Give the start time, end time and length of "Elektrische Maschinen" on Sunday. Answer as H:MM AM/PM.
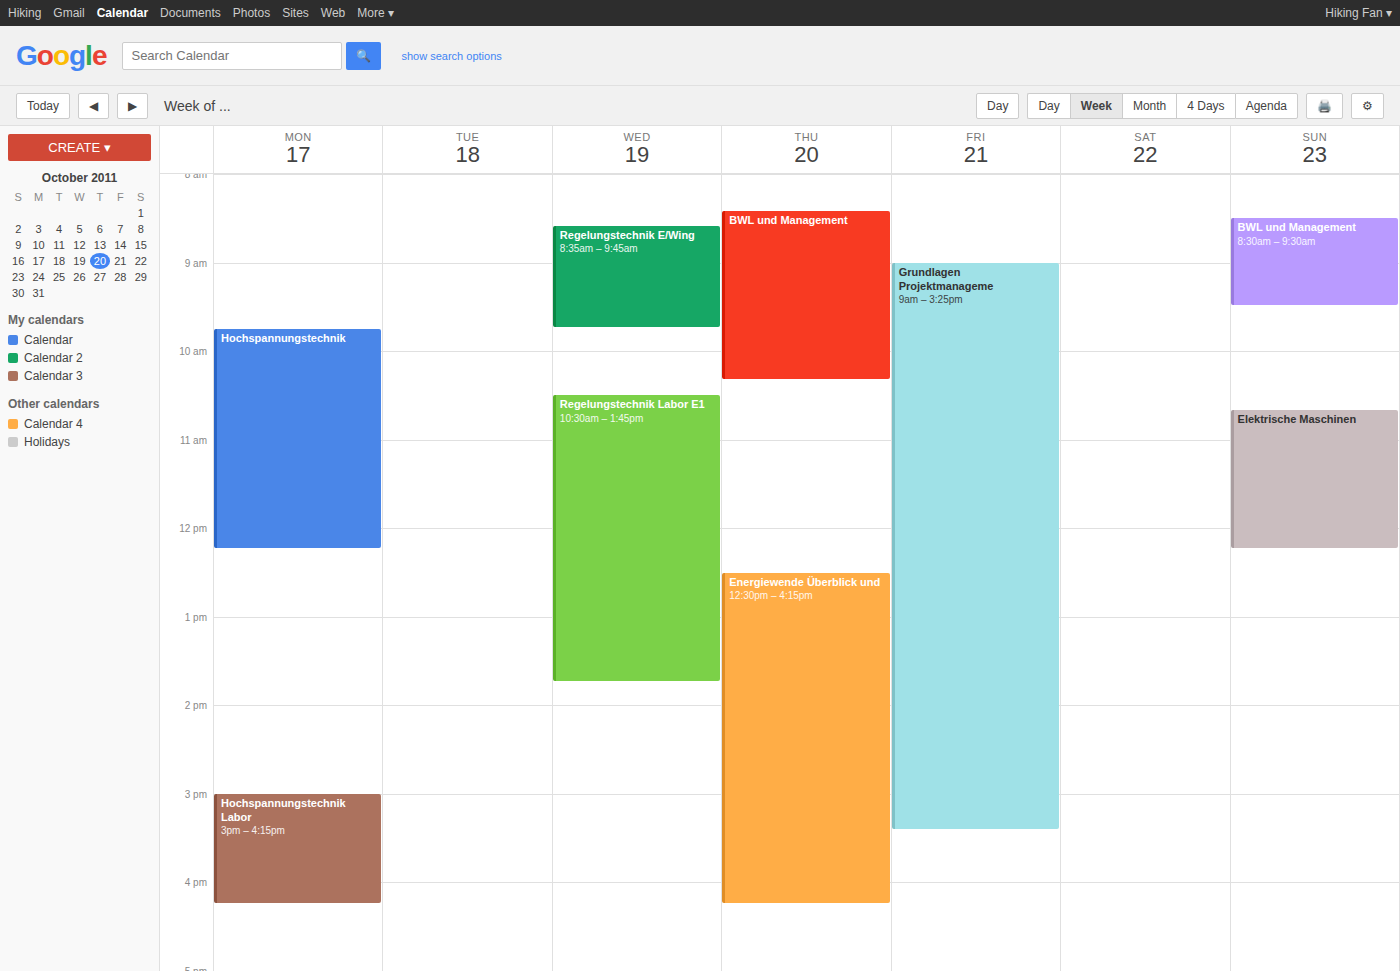
10:40 AM to 12:15 PM, 1 hour 35 minutes